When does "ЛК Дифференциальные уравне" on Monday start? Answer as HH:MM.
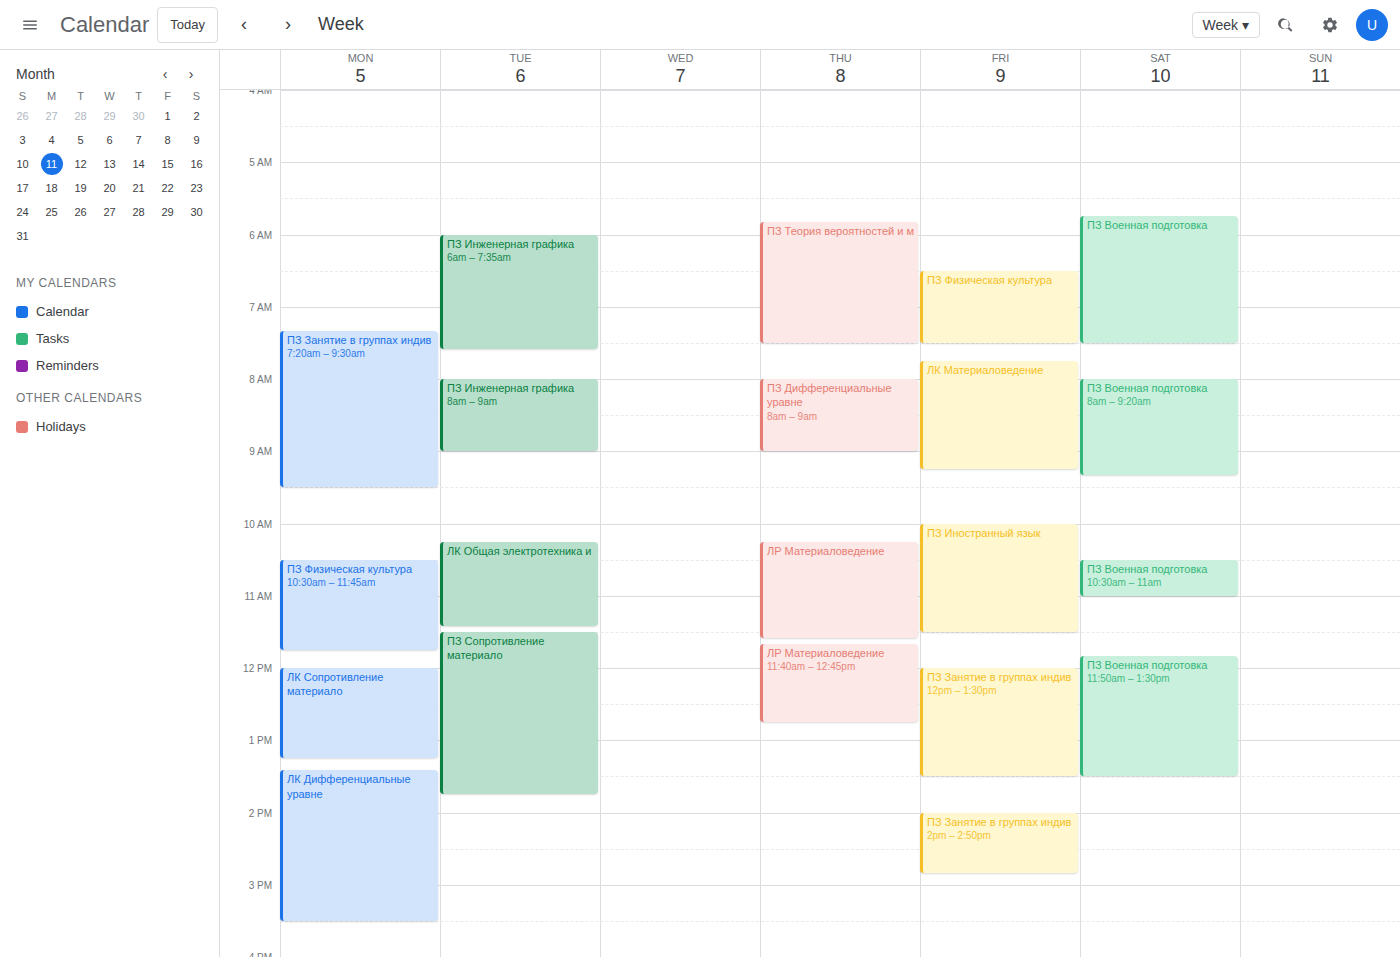
13:25